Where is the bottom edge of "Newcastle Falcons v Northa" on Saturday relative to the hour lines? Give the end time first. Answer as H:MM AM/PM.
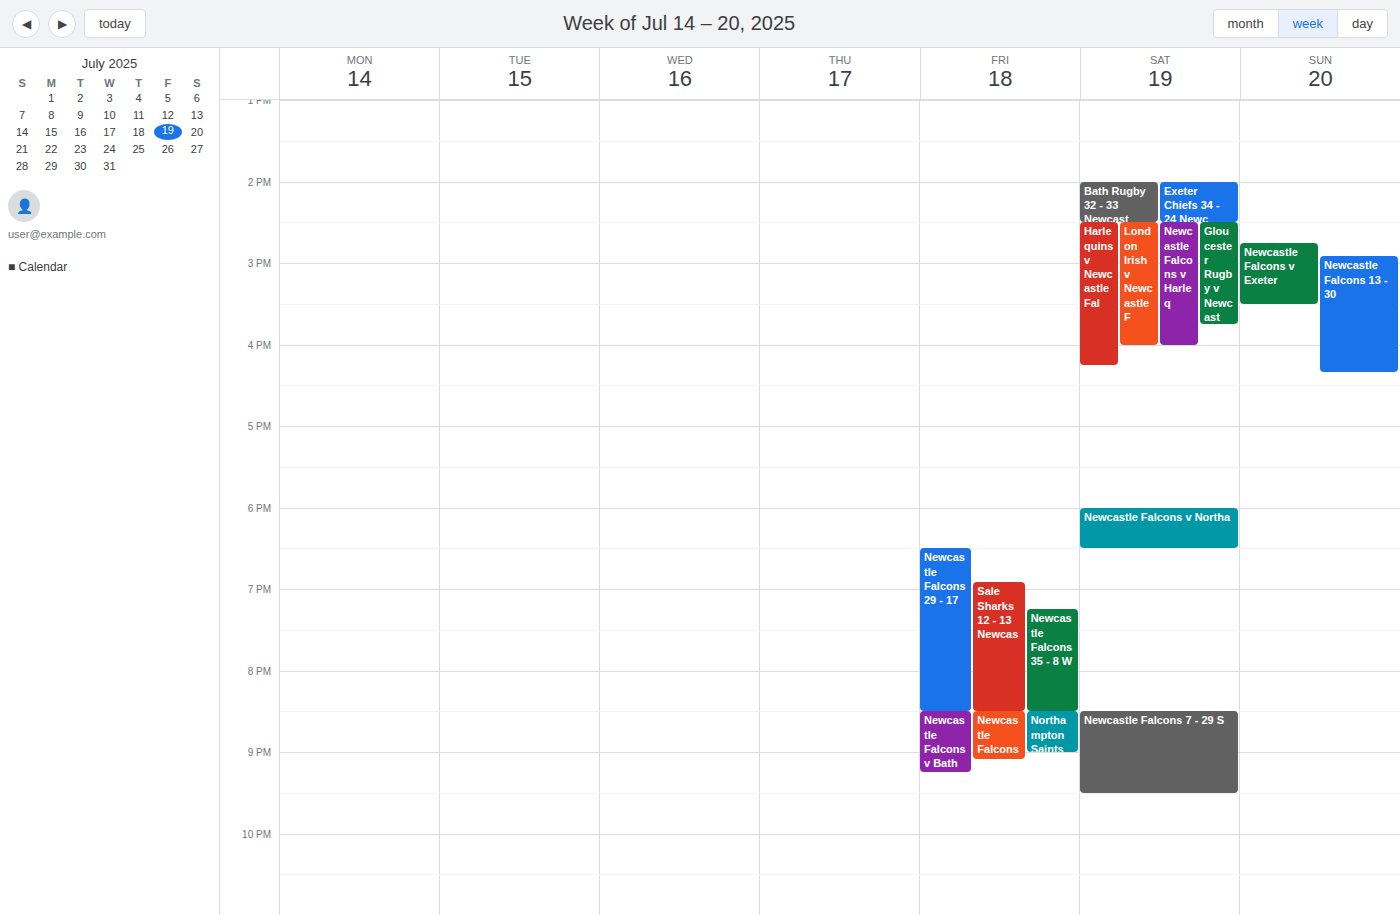
6:30 PM -- halfway between the 6 PM and 7 PM lines.